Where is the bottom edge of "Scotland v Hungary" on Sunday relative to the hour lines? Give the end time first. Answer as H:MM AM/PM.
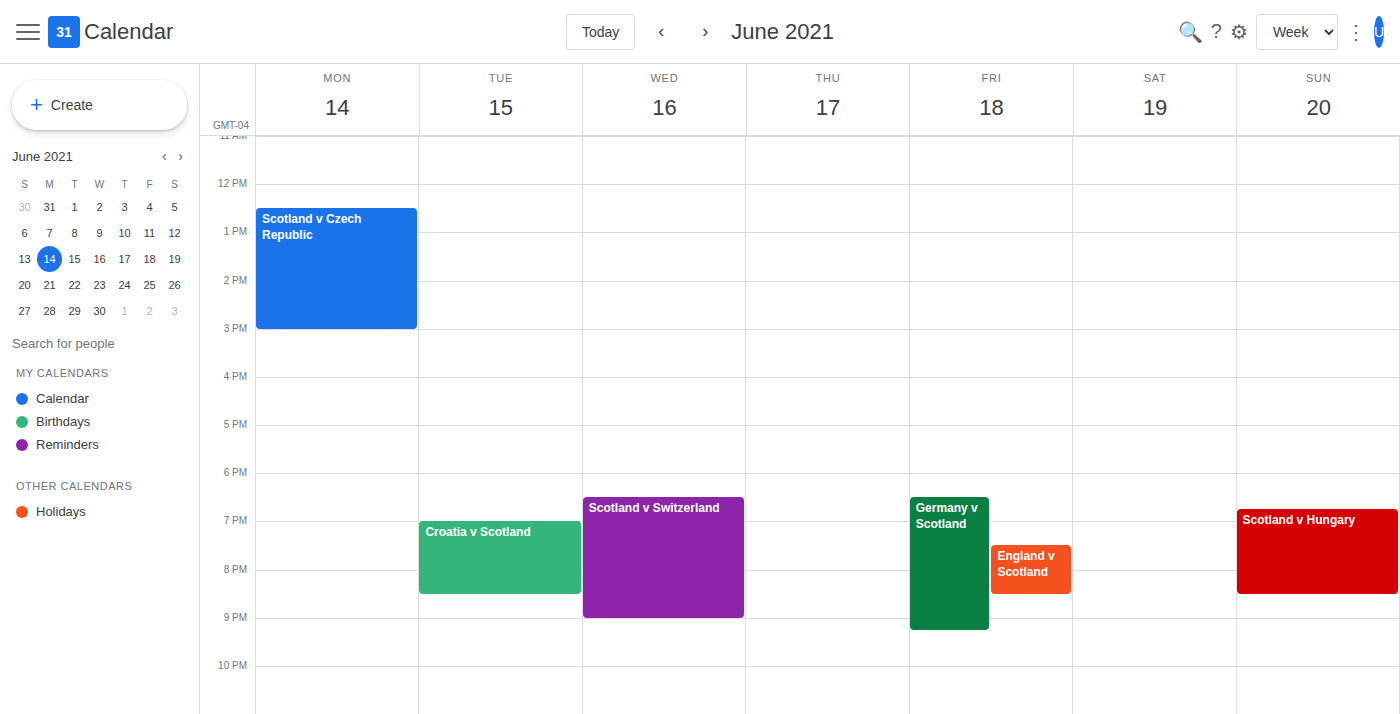
8:30 PM -- halfway between the 8 PM and 9 PM lines.